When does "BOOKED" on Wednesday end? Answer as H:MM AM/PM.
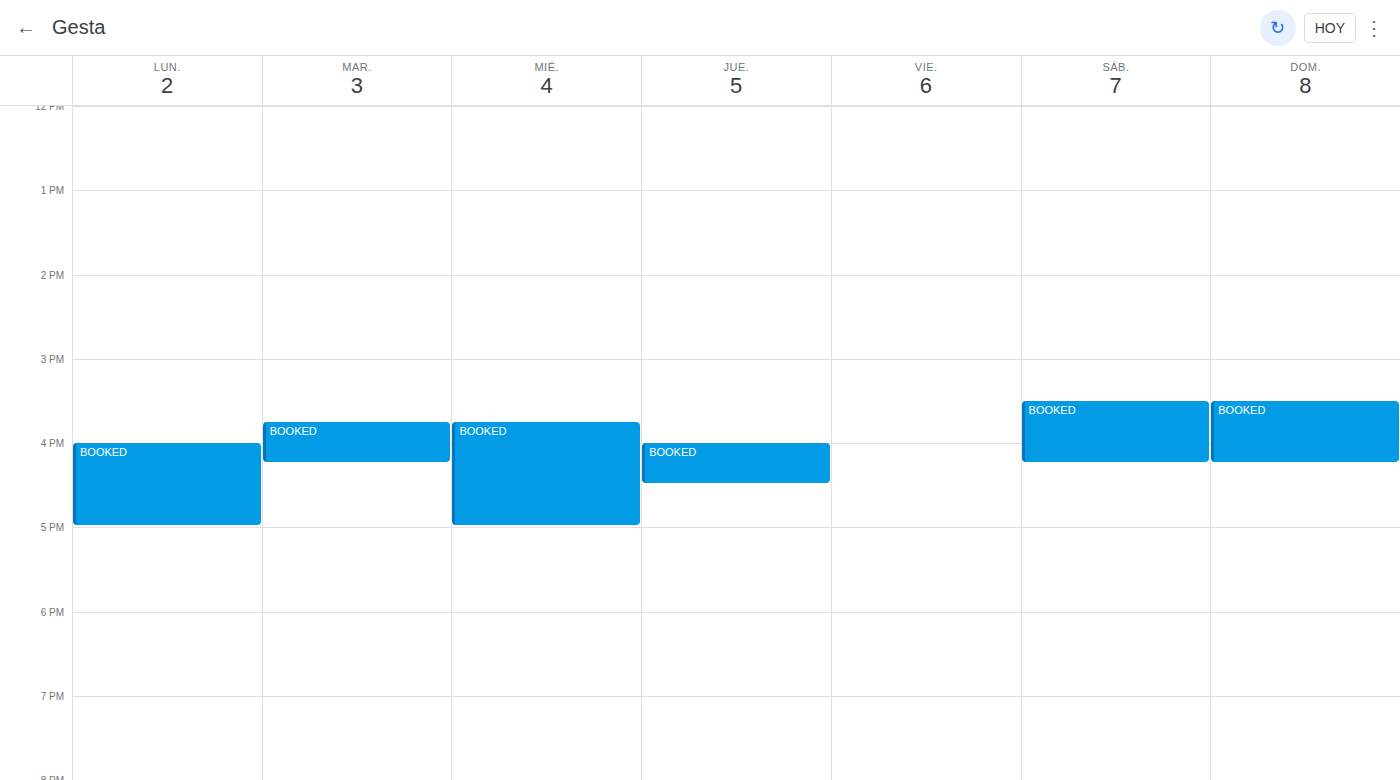
5:00 PM